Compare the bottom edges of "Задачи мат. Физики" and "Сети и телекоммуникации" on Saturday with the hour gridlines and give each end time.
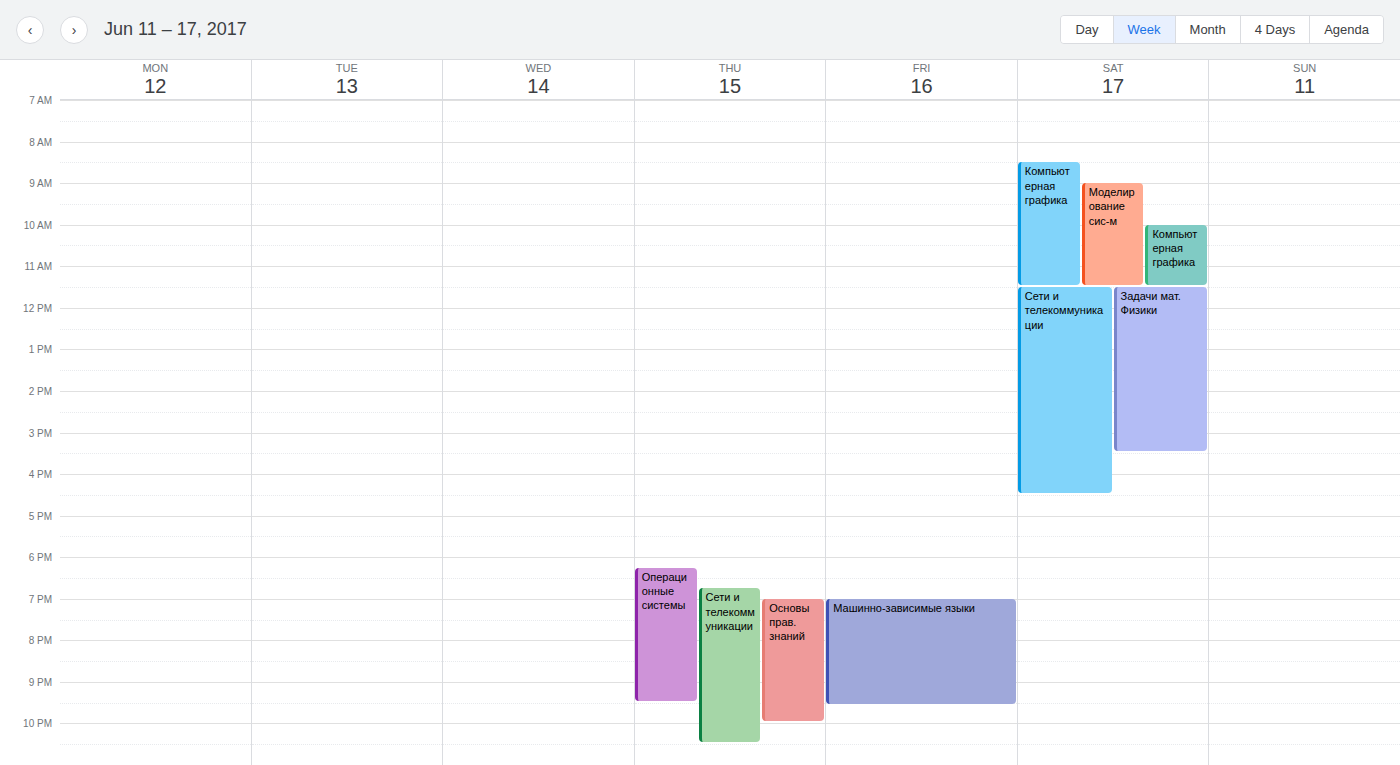
"Задачи мат. Физики": 3:30 PM, halfway between the 3 PM and 4 PM lines. "Сети и телекоммуникации": 4:30 PM, halfway between the 4 PM and 5 PM lines.